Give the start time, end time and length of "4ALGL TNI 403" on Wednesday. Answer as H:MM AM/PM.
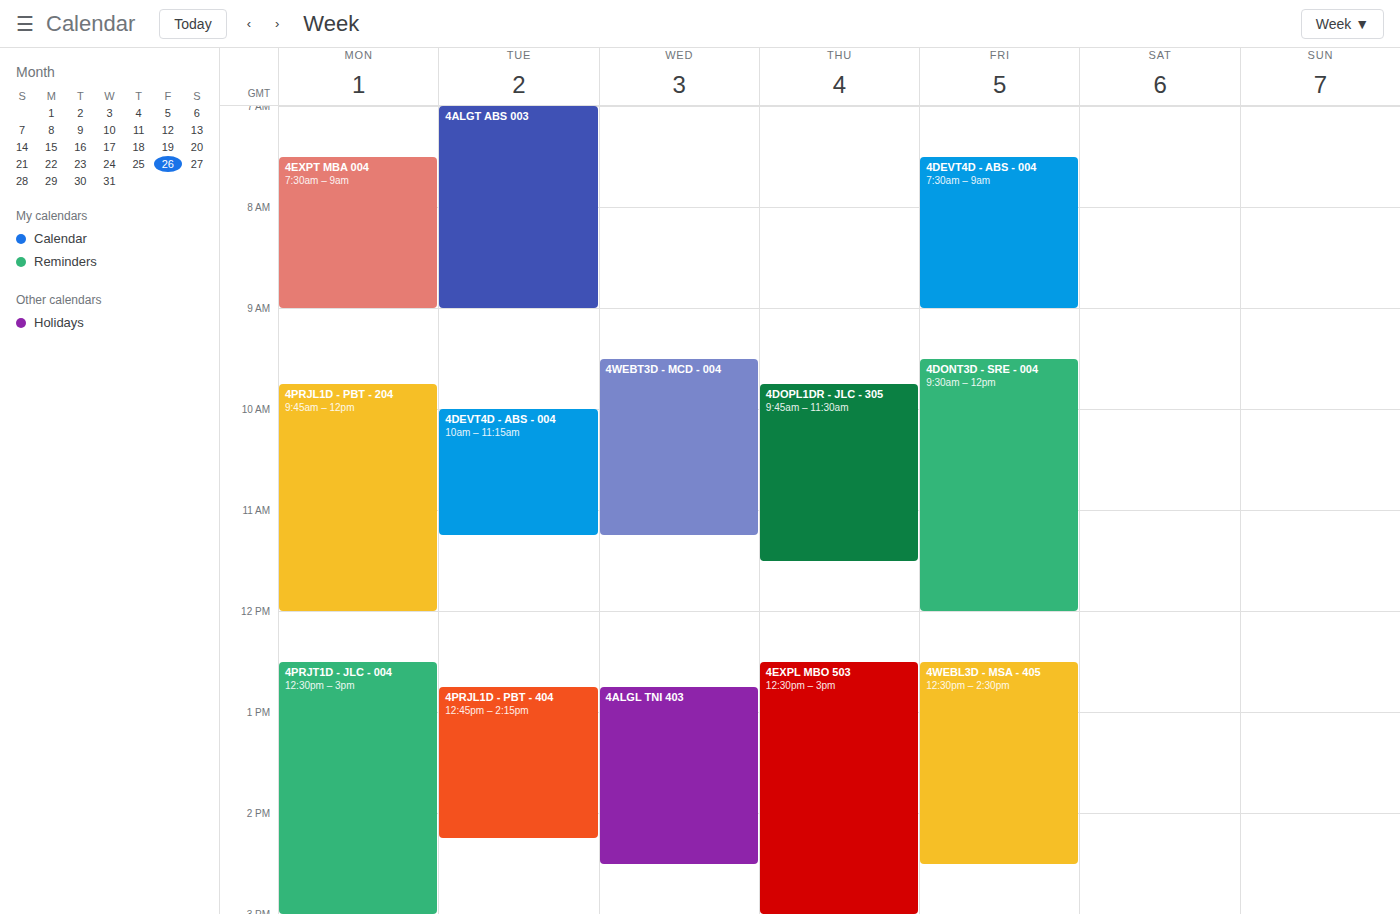
12:45 PM to 2:30 PM, 1 hour 45 minutes